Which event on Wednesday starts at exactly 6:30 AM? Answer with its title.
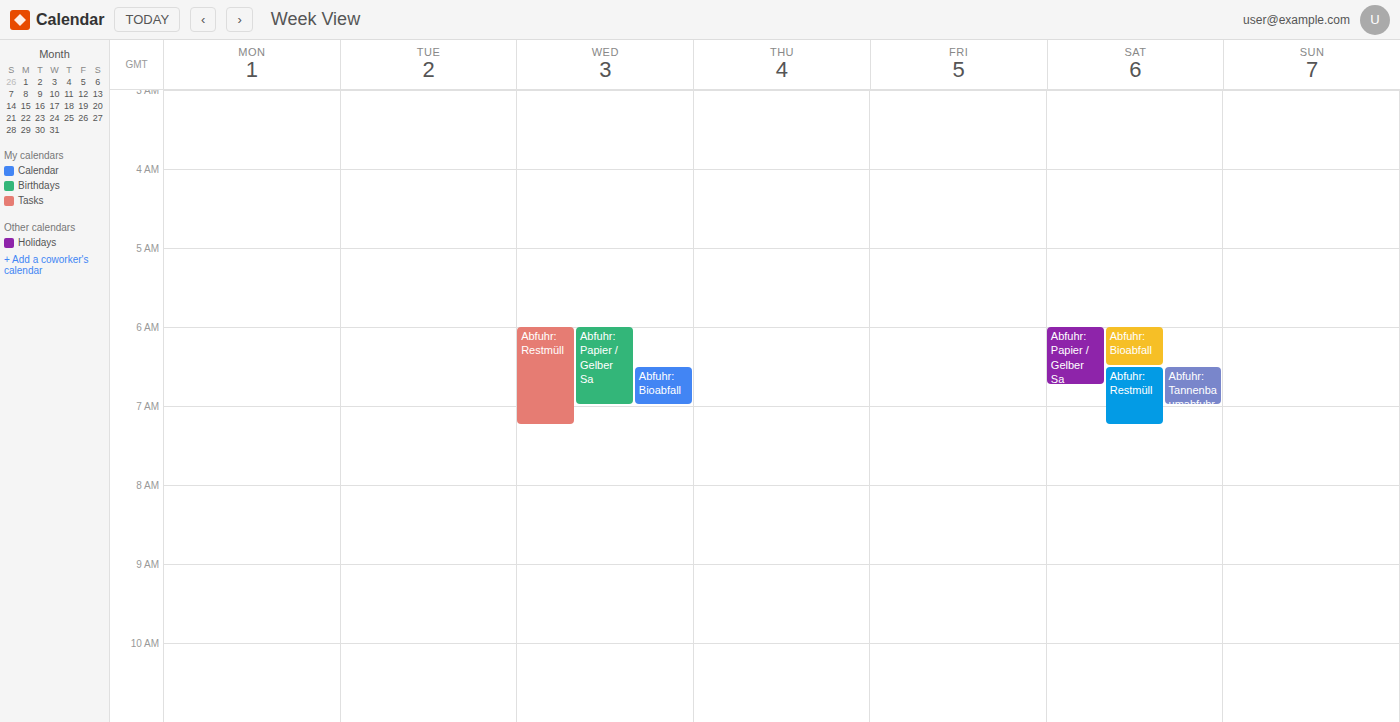
"Abfuhr: Bioabfall"